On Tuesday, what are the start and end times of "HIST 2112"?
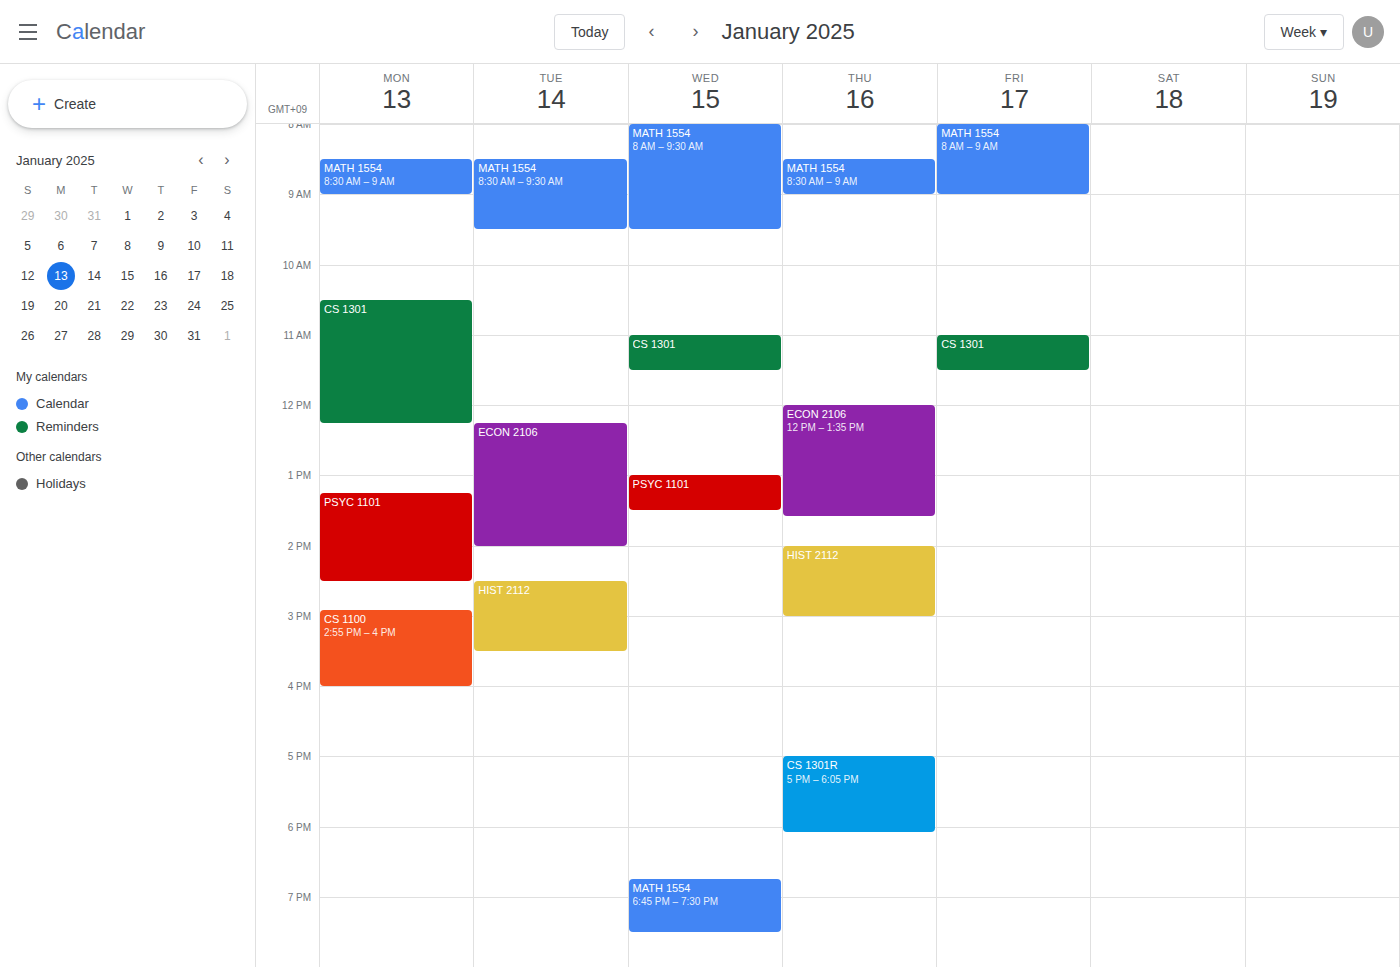
2:30 PM to 3:30 PM